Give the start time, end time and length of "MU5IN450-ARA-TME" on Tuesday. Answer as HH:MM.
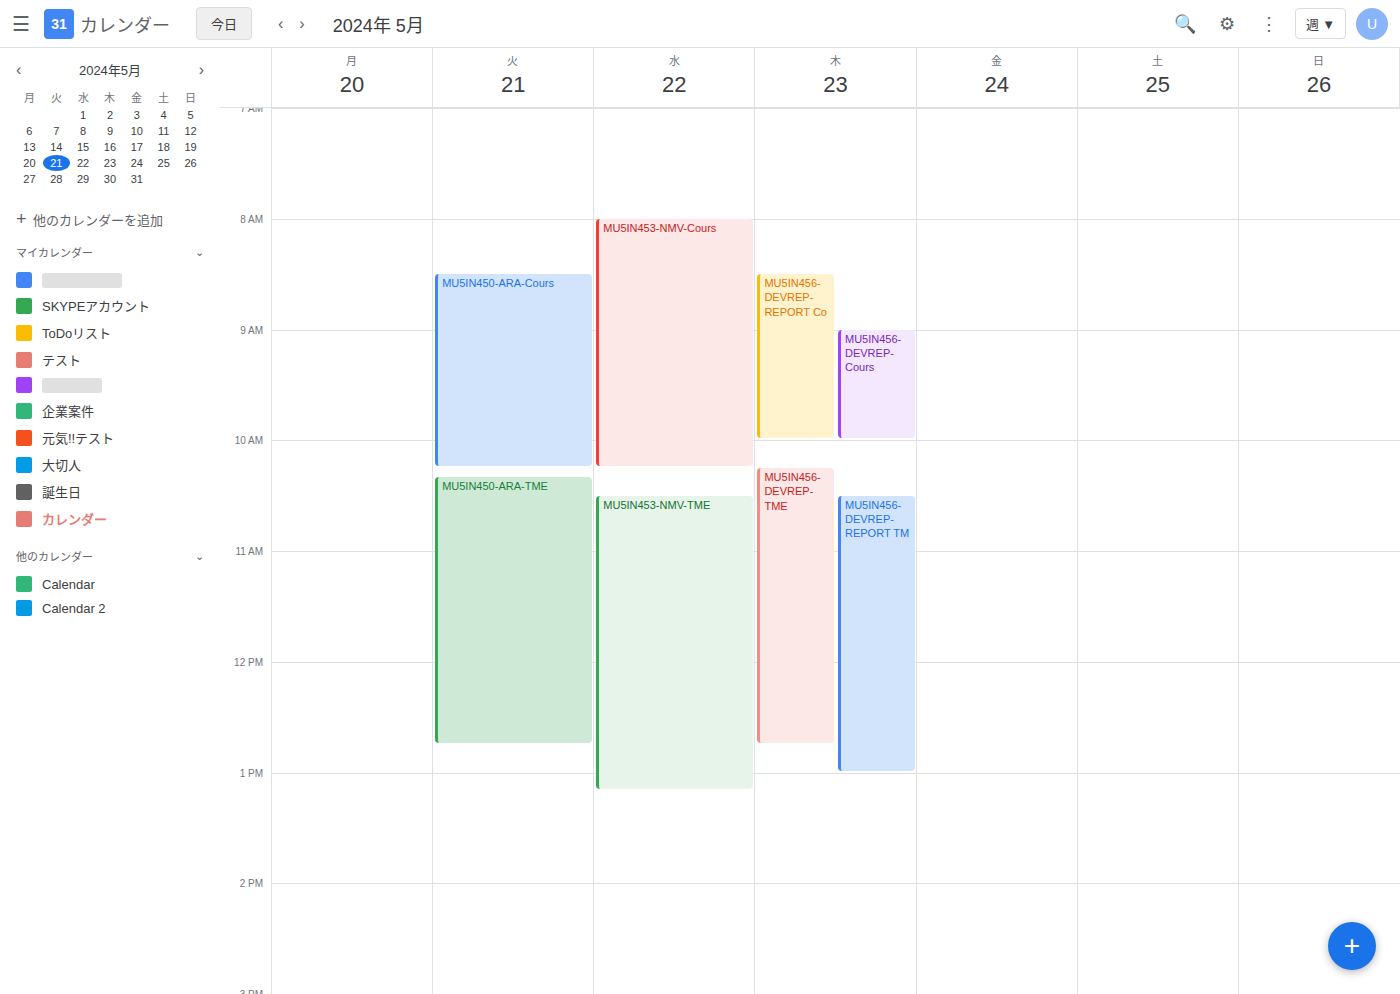
10:20 to 12:45, 2 hours 25 minutes